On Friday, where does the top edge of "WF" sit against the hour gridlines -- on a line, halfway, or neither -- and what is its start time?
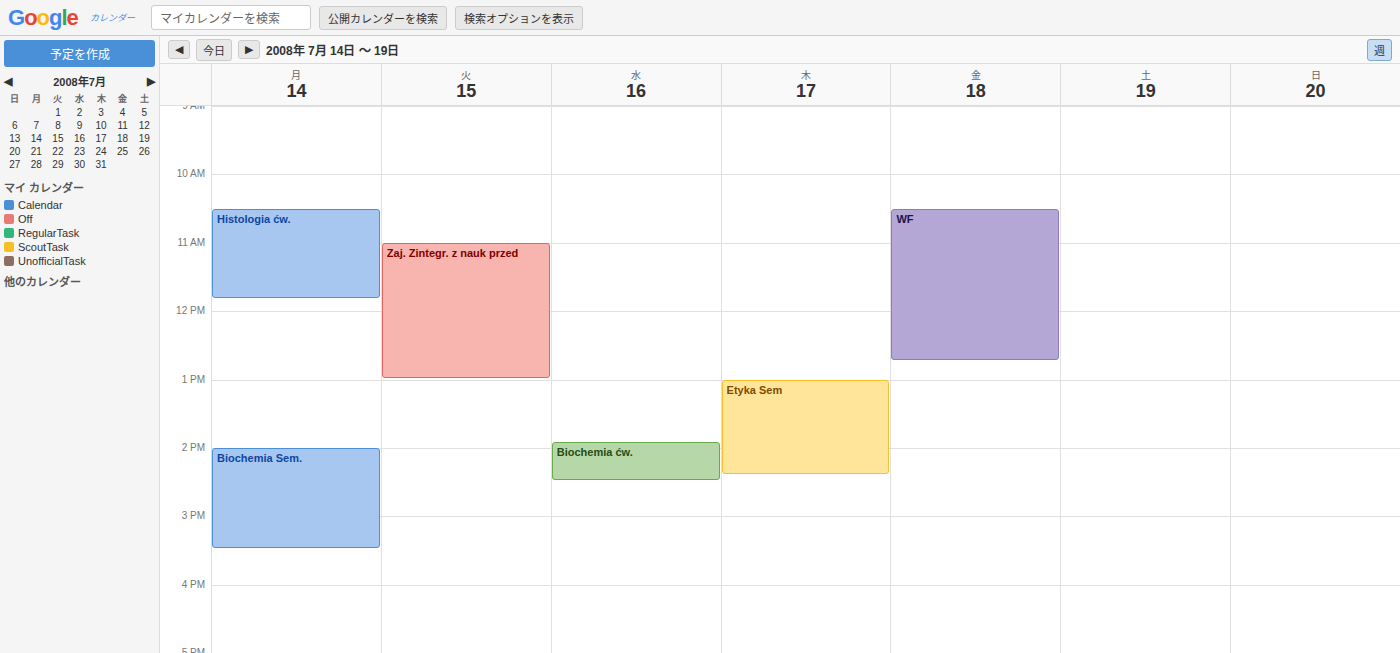
10:30 AM -- halfway between the 10 AM and 11 AM lines.